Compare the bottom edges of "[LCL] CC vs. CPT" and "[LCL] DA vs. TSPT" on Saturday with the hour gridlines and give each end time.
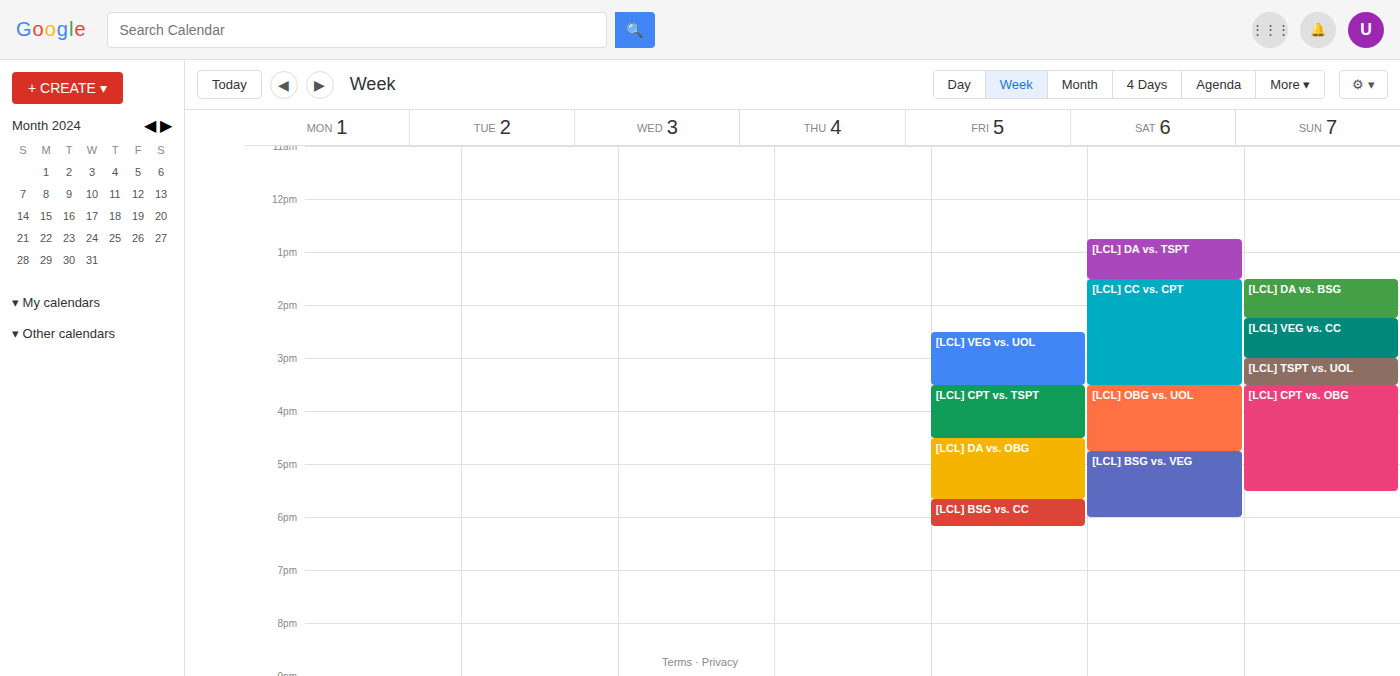
"[LCL] CC vs. CPT": 3:30 PM, halfway between the 3 PM and 4 PM lines. "[LCL] DA vs. TSPT": 1:30 PM, halfway between the 1 PM and 2 PM lines.